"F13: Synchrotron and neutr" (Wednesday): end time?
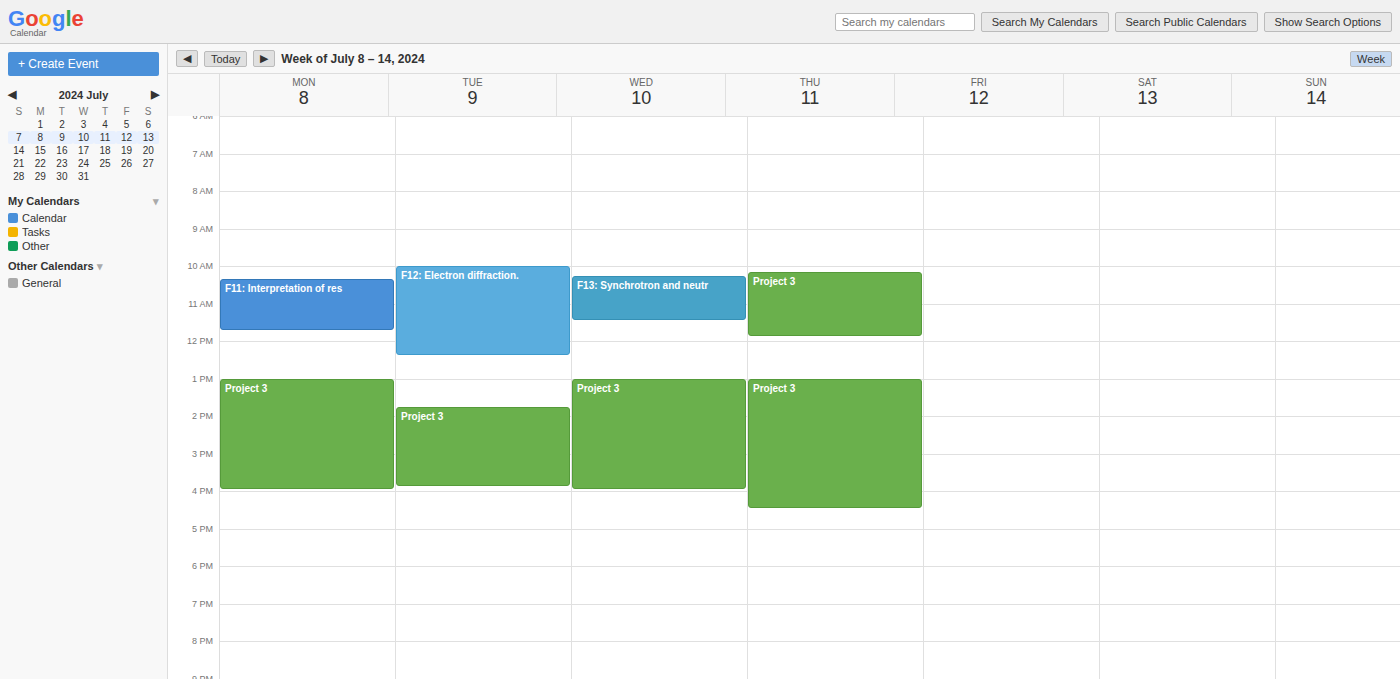
11:30 AM